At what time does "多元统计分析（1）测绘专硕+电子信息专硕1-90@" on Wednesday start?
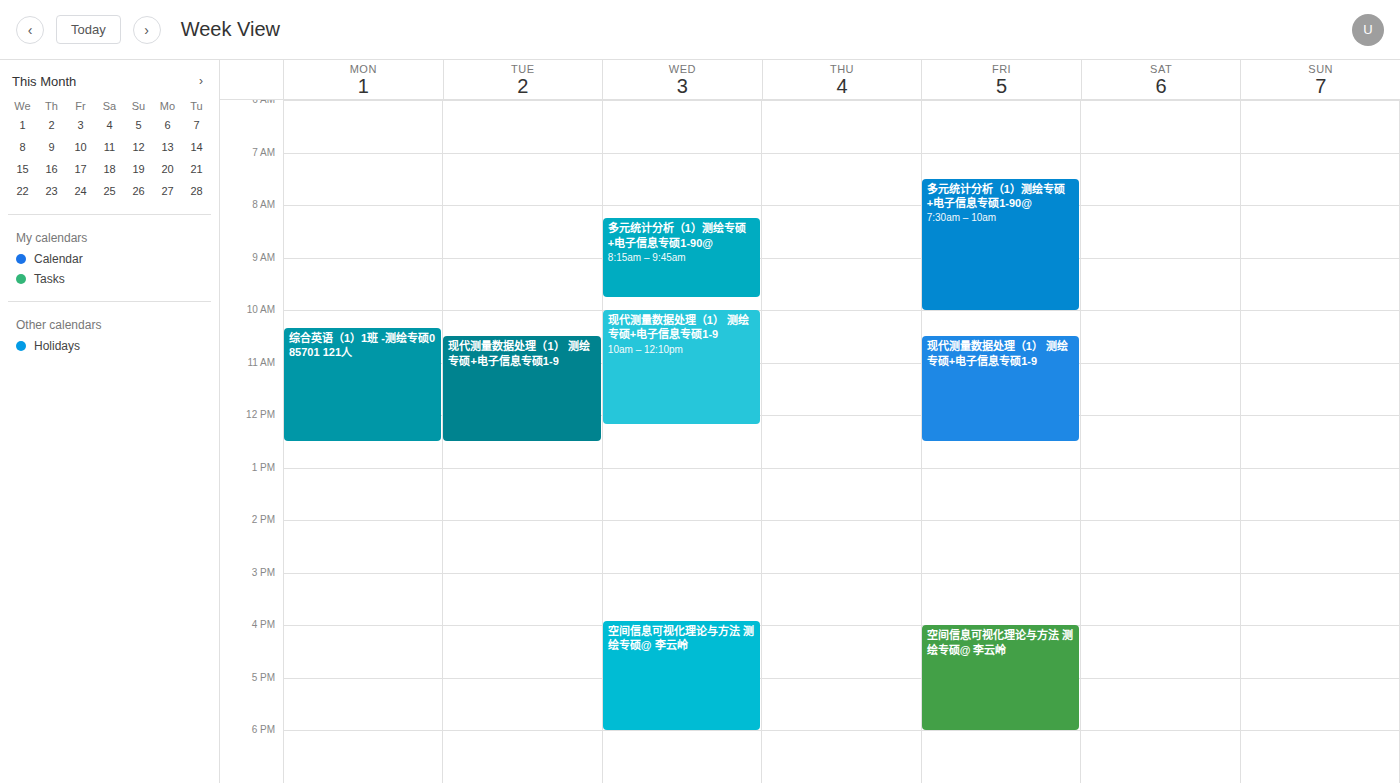
8:15 AM